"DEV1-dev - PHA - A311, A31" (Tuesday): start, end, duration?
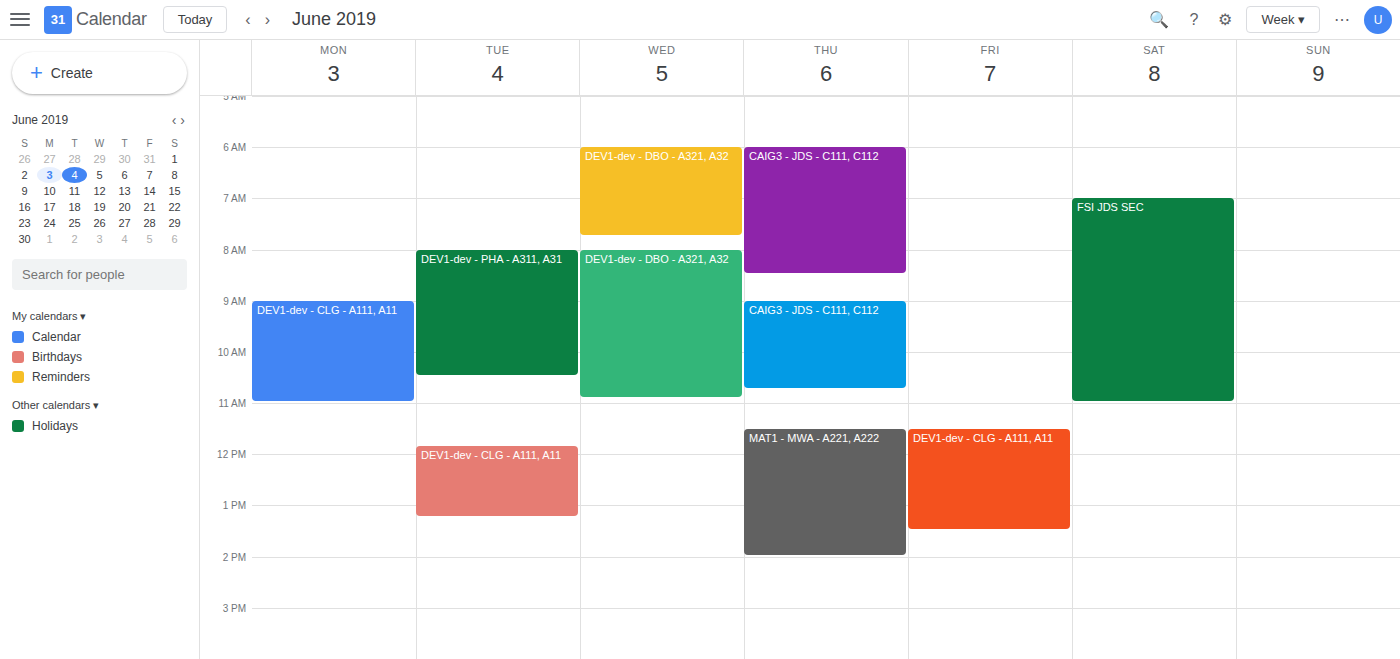
8:00 AM to 10:30 AM, 2 hours 30 minutes